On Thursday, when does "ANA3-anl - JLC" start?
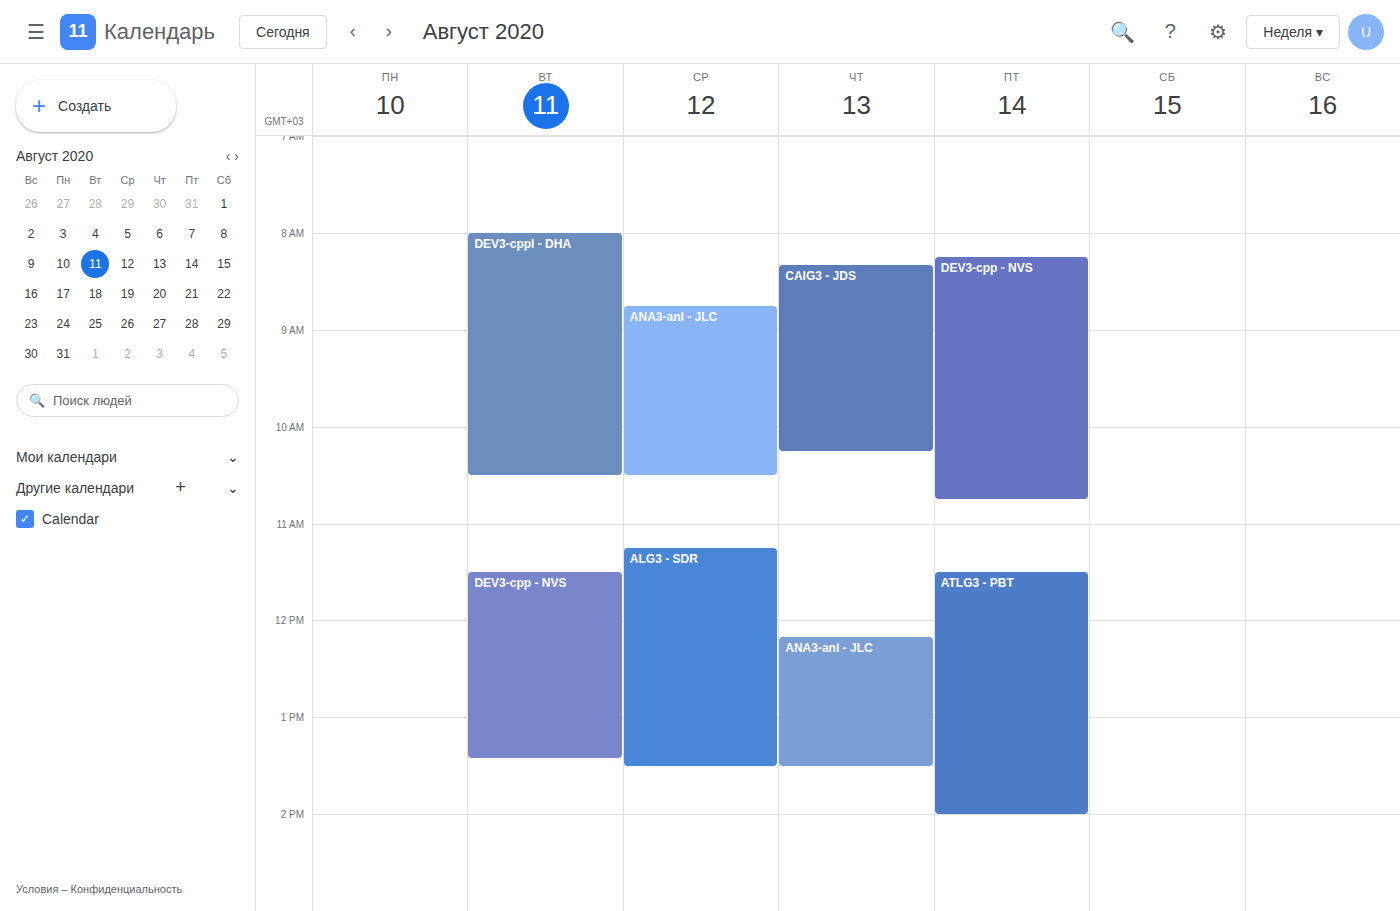
12:10 PM